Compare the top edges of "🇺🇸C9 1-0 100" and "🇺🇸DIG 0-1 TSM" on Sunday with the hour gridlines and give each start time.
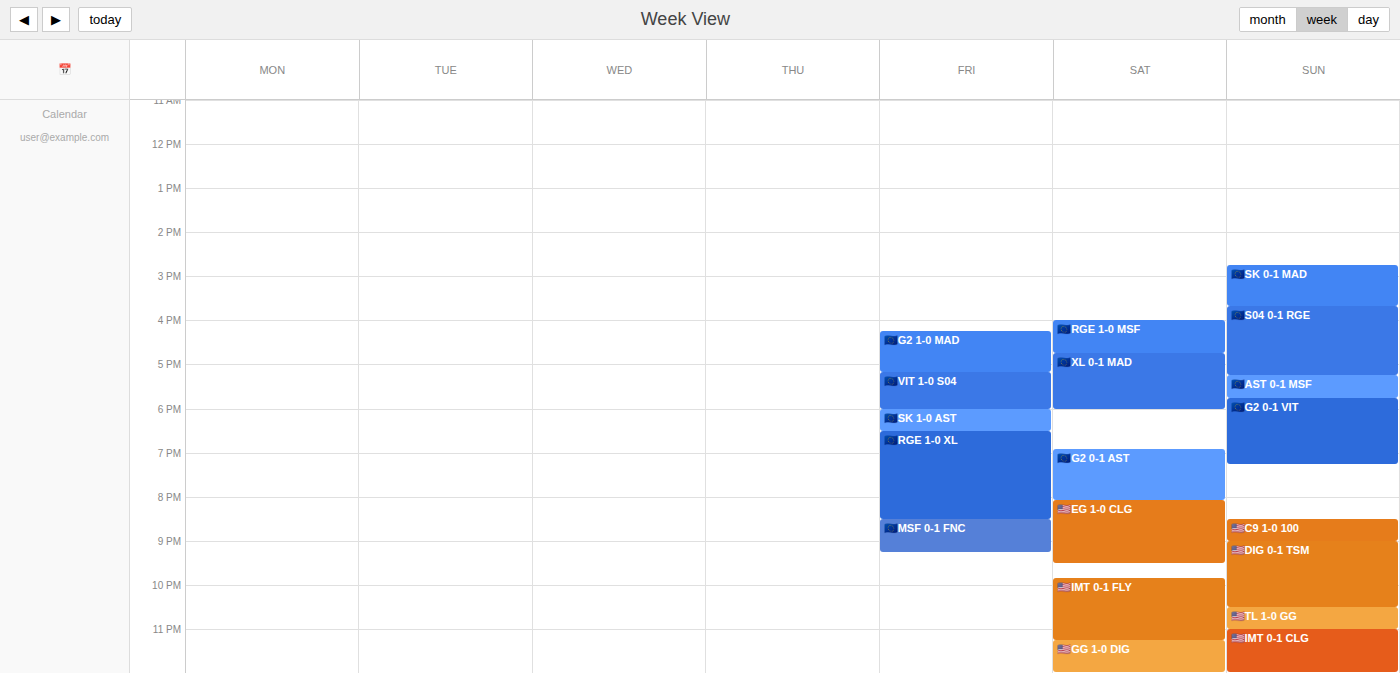
"🇺🇸C9 1-0 100": 8:30 PM, halfway between the 8 PM and 9 PM lines. "🇺🇸DIG 0-1 TSM": 9:00 PM, exactly on the 9 PM line.